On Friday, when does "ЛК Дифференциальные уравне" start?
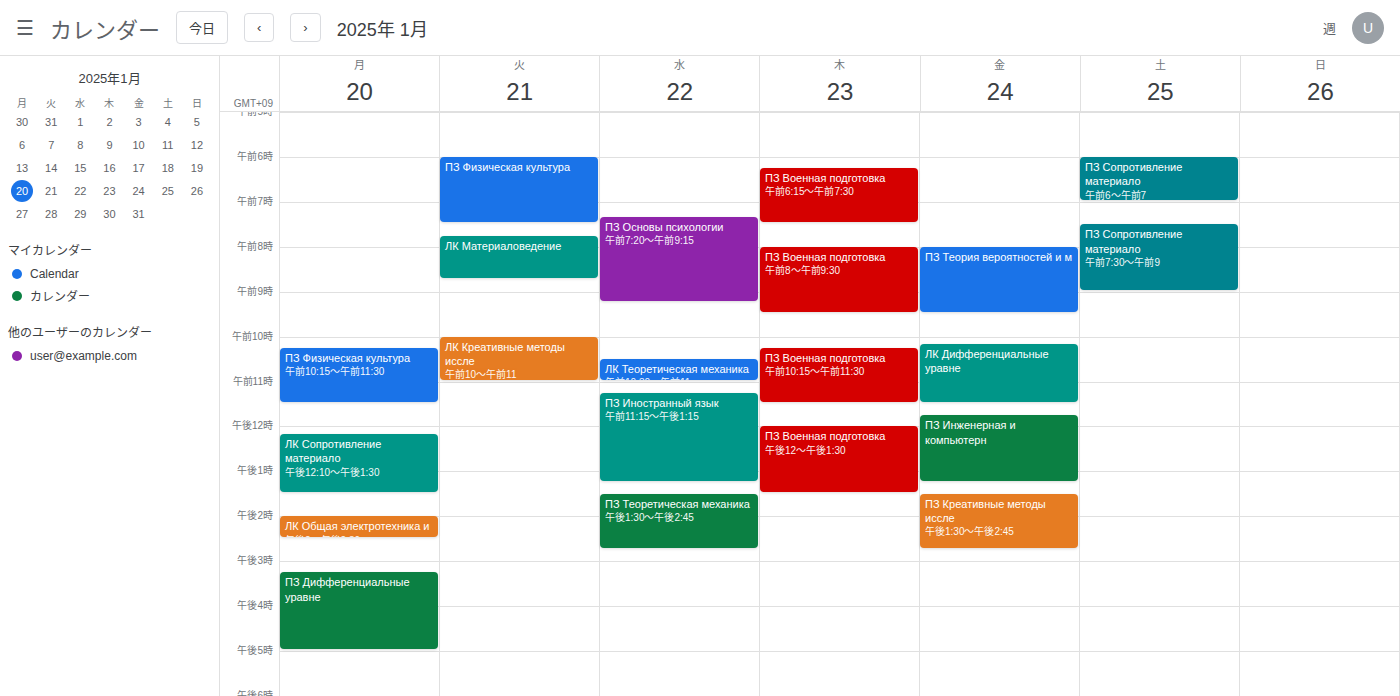
10:10 AM